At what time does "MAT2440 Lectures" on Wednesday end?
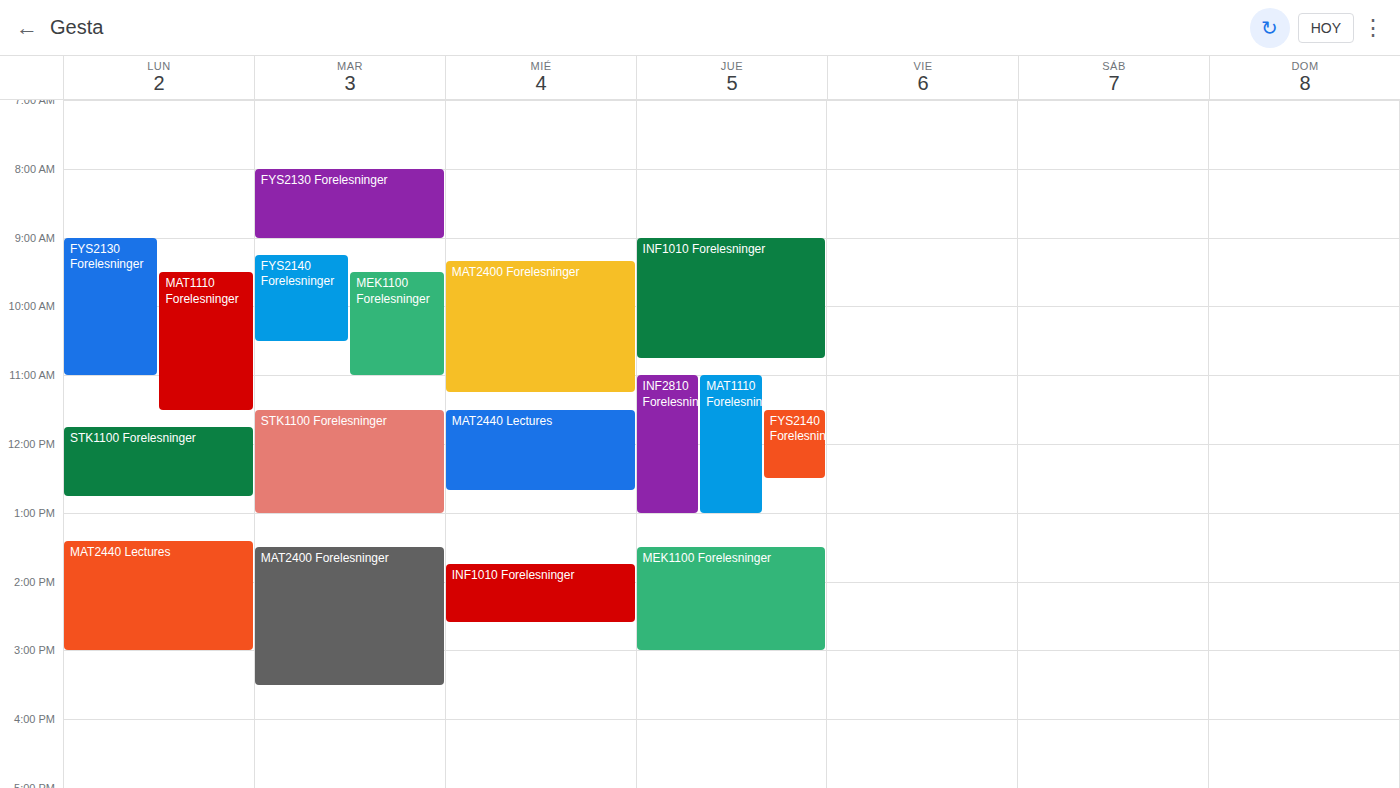
12:40 PM